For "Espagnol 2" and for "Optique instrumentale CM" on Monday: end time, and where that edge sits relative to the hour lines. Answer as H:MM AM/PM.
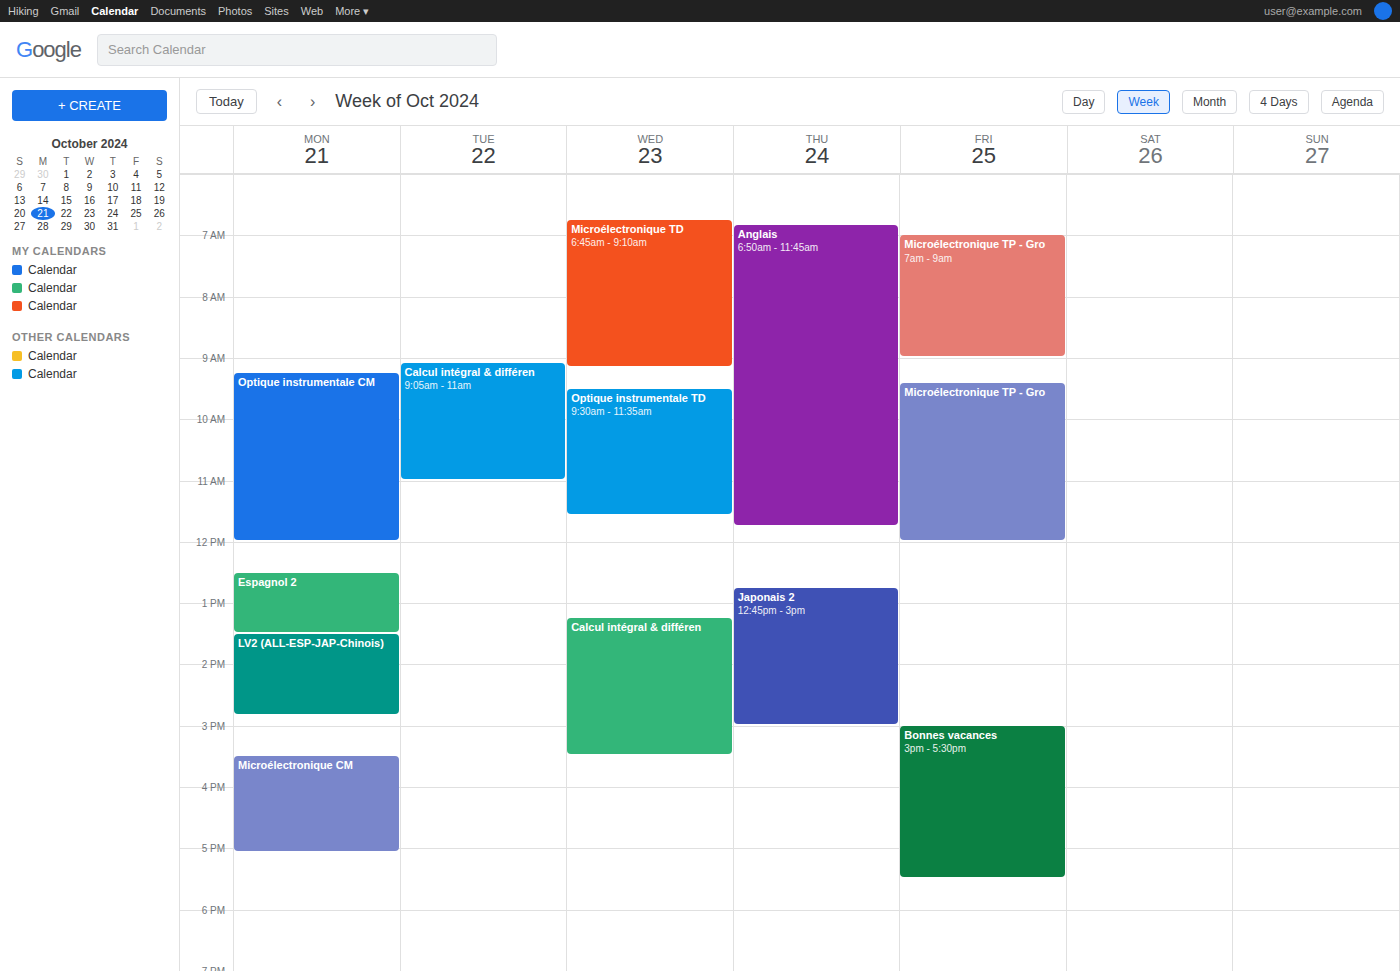
"Espagnol 2": 1:30 PM, halfway between the 1 PM and 2 PM lines. "Optique instrumentale CM": 12:00 PM, exactly on the 12 PM line.